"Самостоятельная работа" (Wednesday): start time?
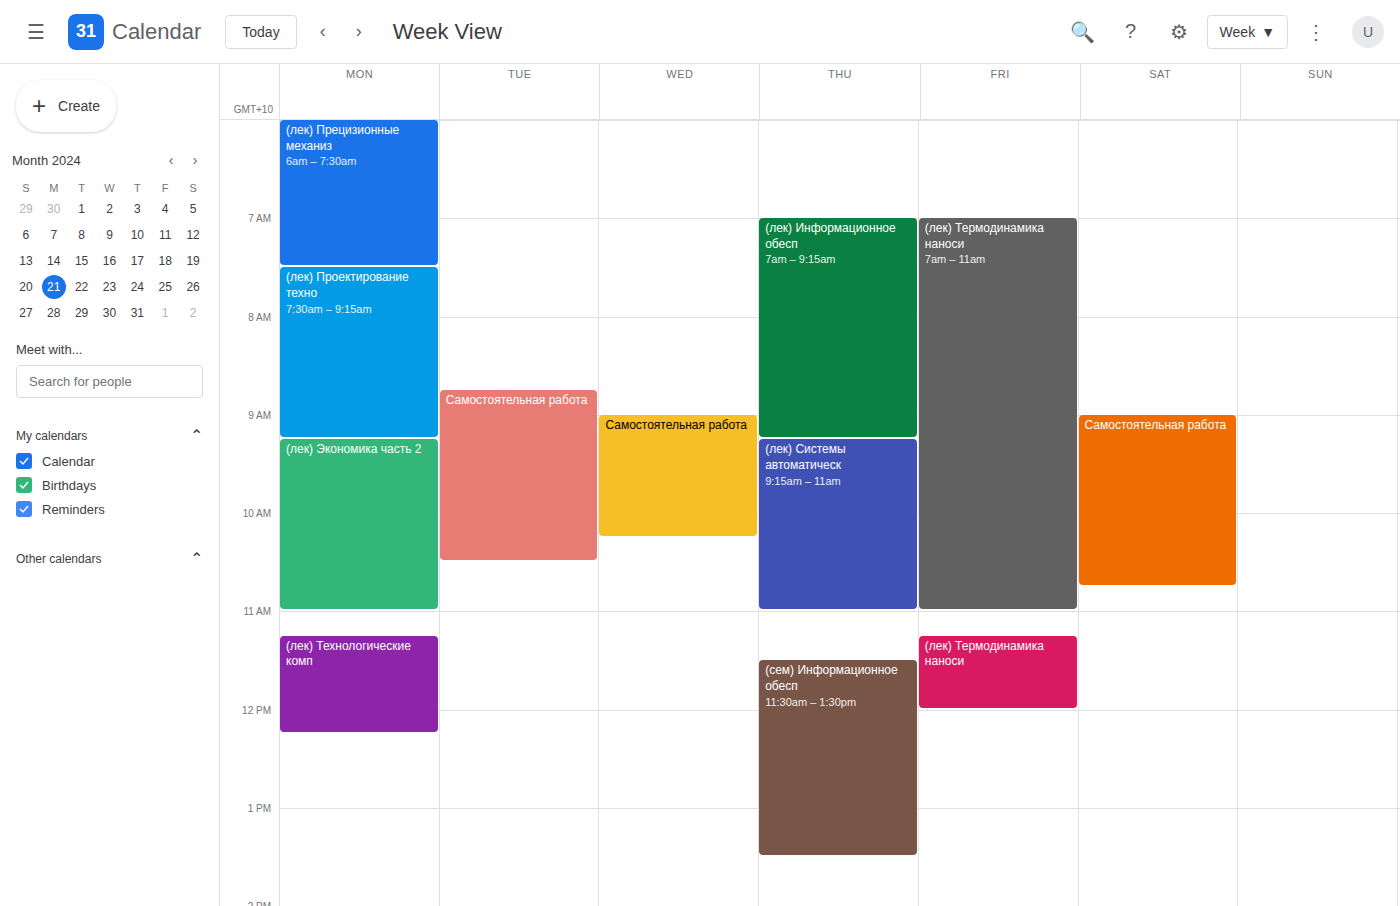
9:00 AM